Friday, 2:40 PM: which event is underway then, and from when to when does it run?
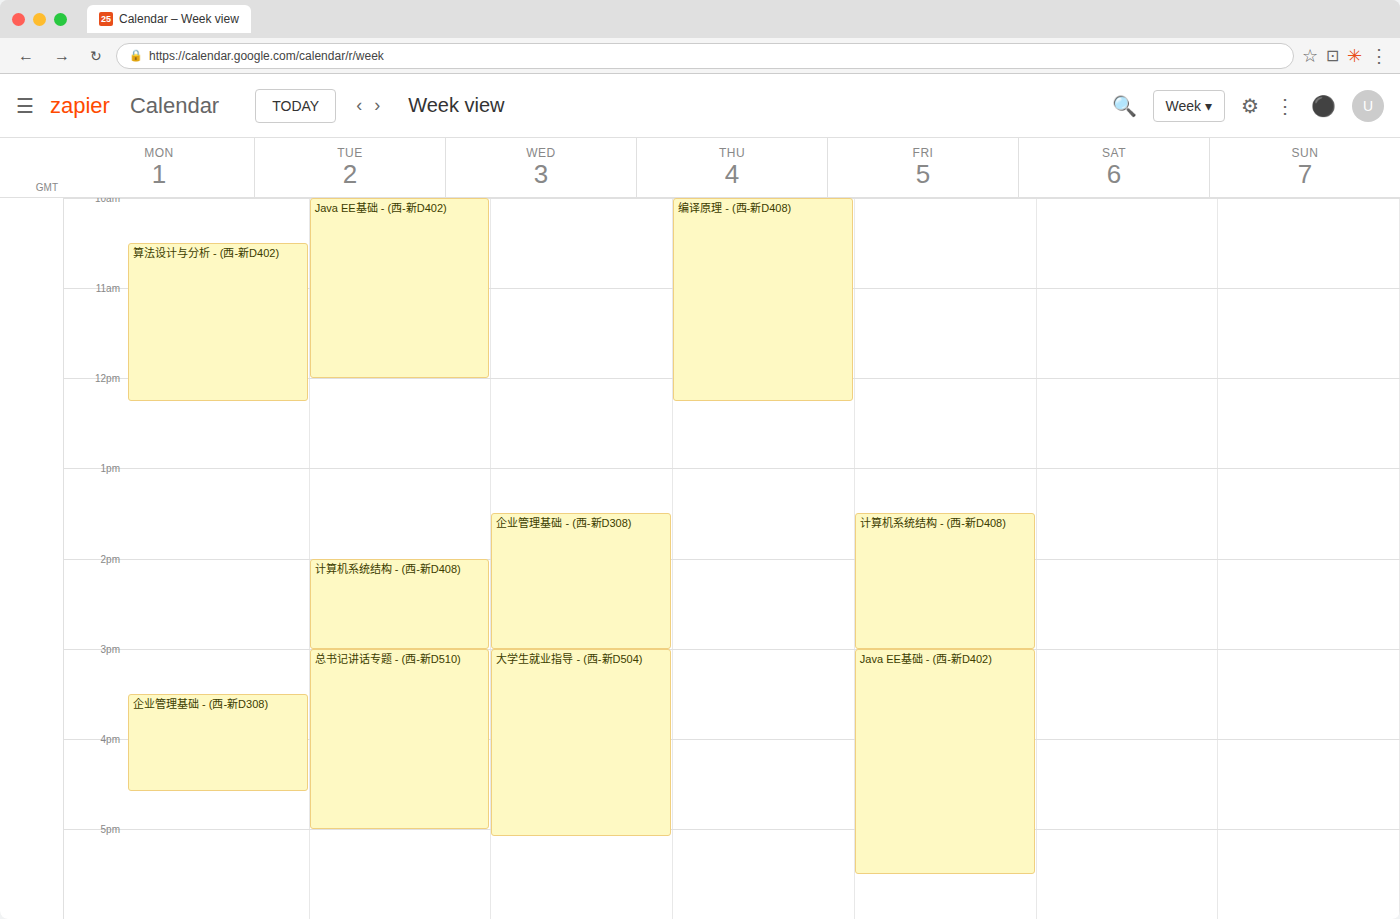
"计算机系统结构 - (西-新D408)", 1:30 PM to 3:00 PM